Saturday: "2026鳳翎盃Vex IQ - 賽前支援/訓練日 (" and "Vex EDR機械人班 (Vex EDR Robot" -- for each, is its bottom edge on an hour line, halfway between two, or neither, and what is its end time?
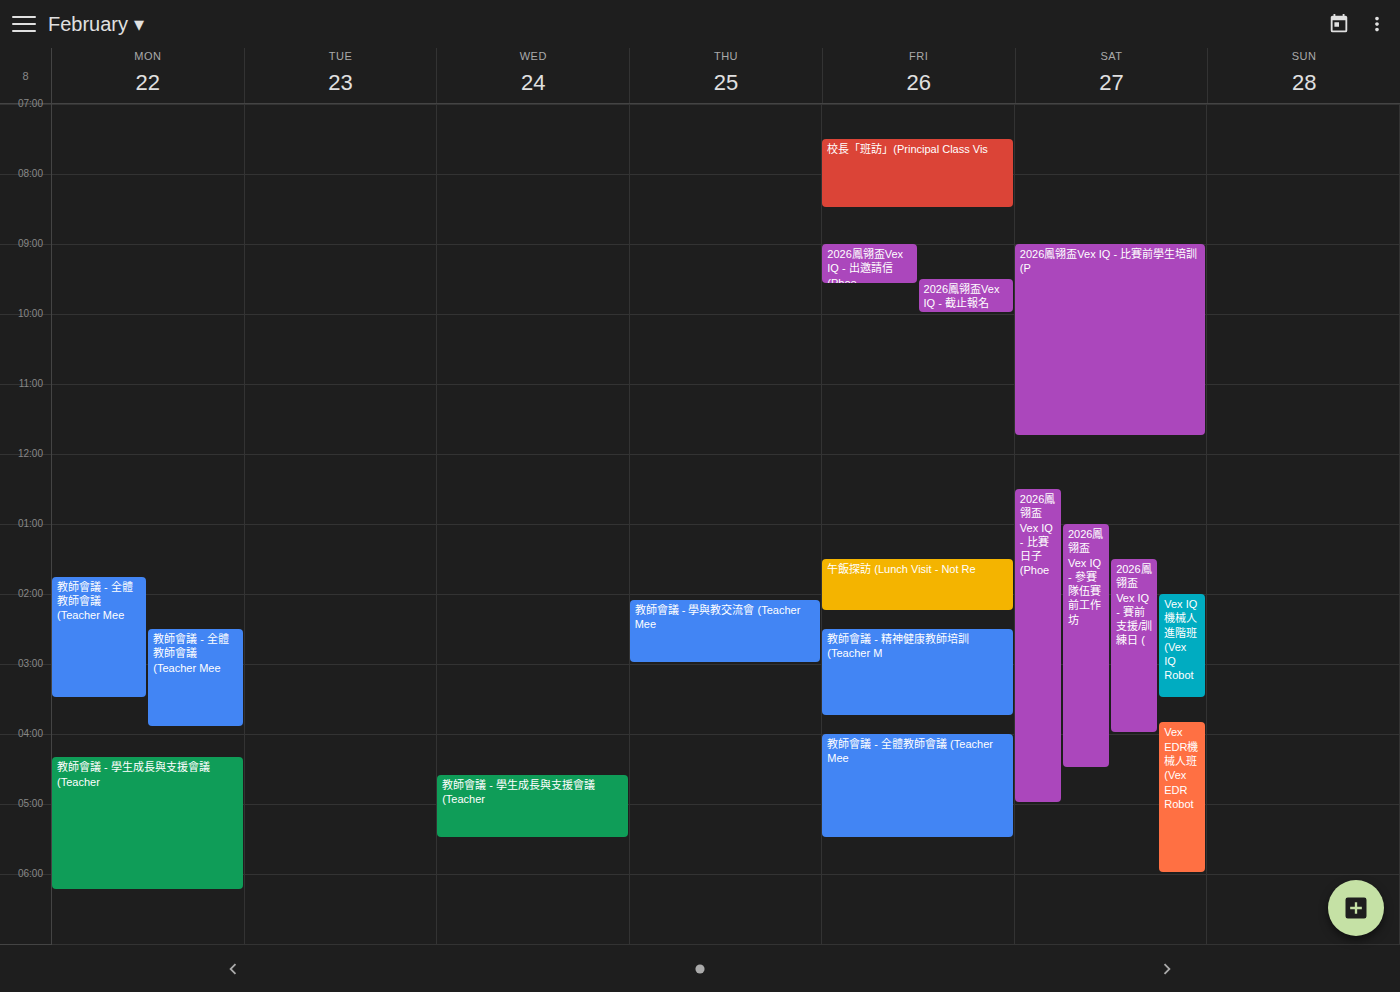
"2026鳳翎盃Vex IQ - 賽前支援/訓練日 (": 16:00, exactly on the 16:00 line. "Vex EDR機械人班 (Vex EDR Robot": 18:00, exactly on the 18:00 line.